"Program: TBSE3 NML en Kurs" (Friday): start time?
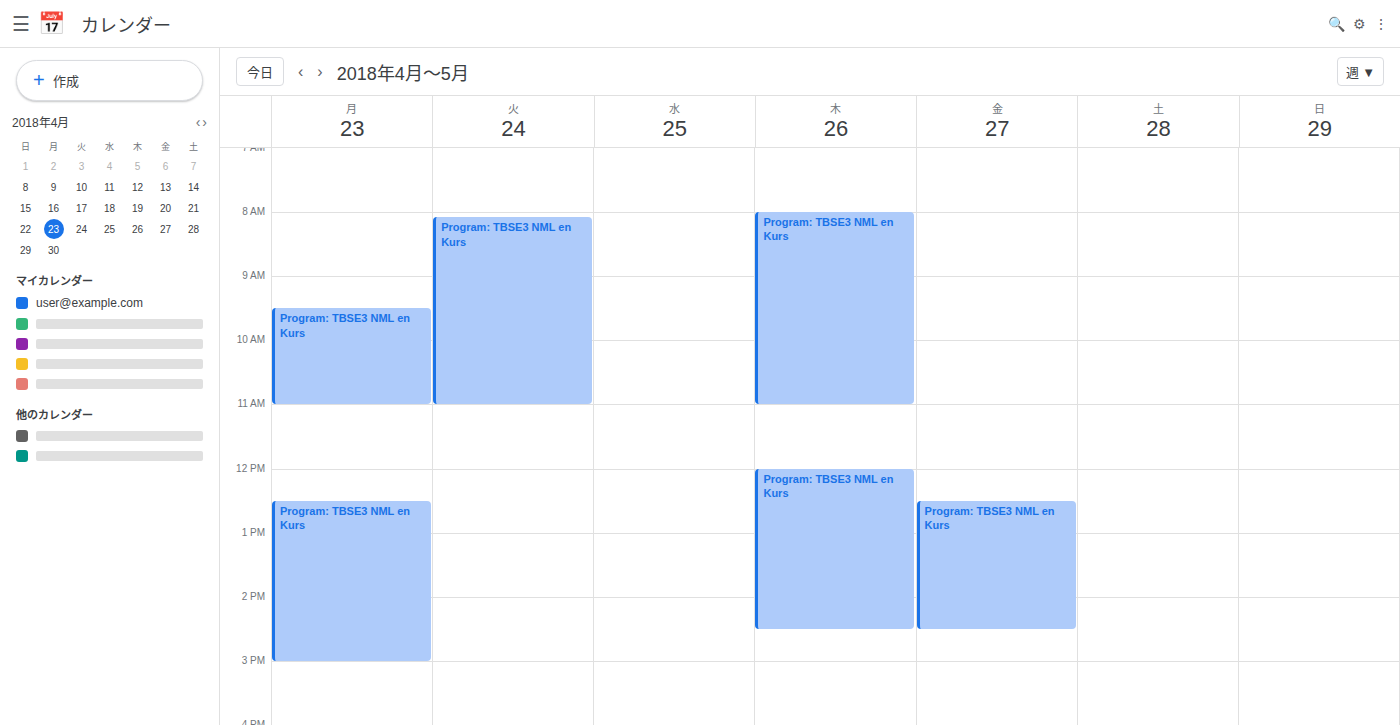
12:30